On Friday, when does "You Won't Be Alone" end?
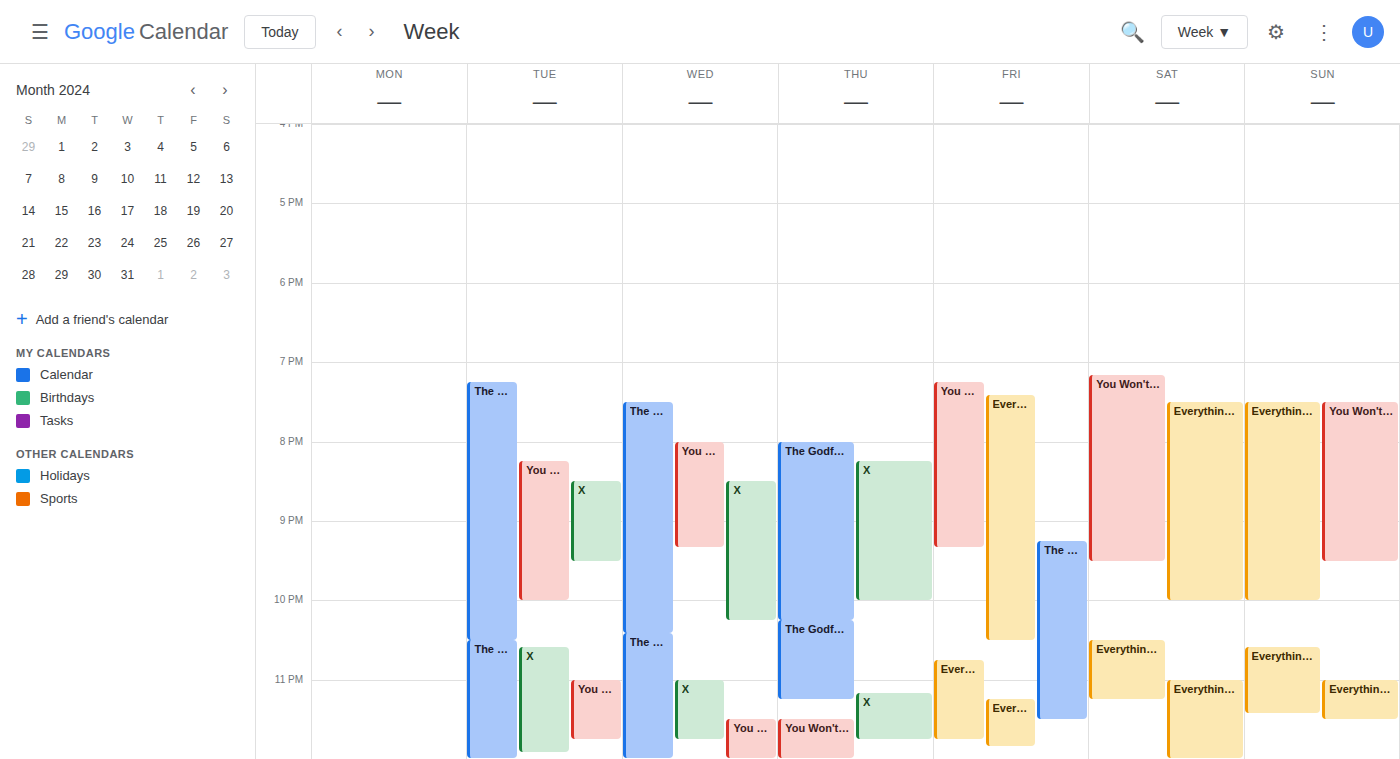
9:20 PM